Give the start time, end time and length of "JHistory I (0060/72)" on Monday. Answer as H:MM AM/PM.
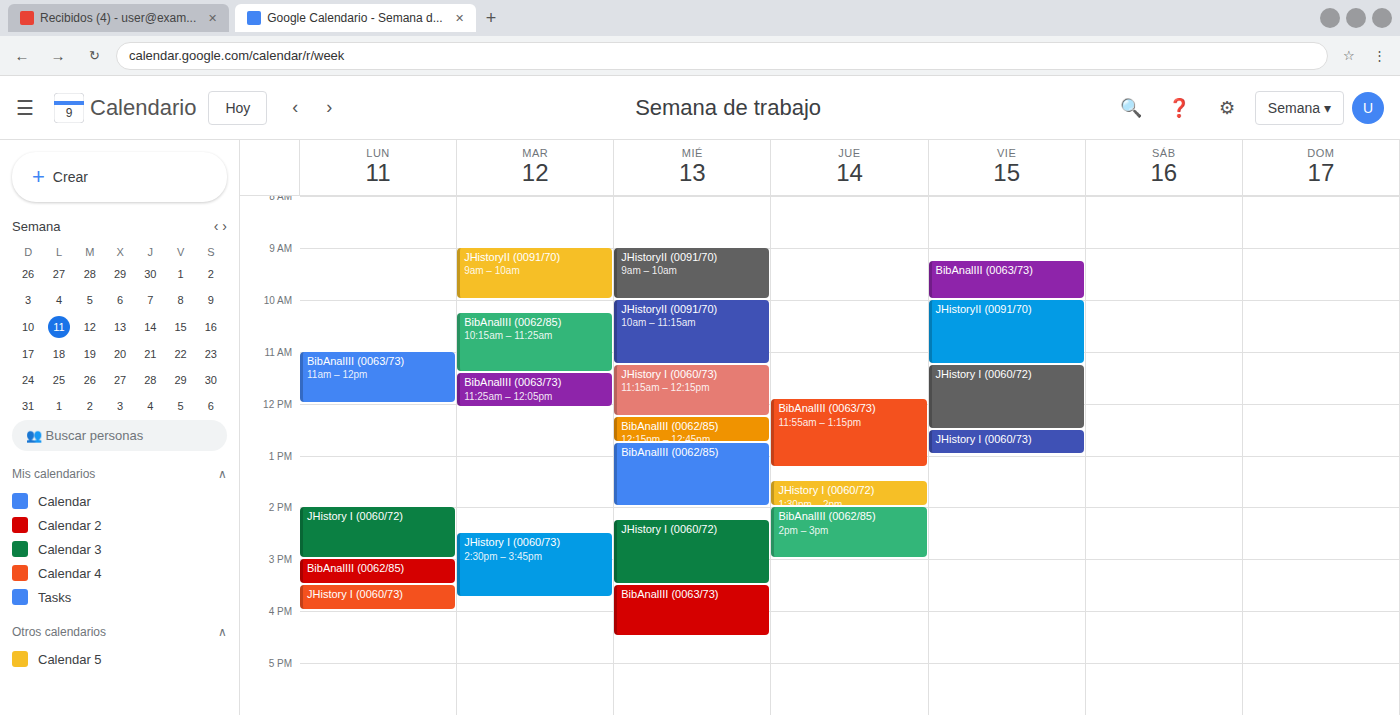
2:00 PM to 3:00 PM, 1 hour